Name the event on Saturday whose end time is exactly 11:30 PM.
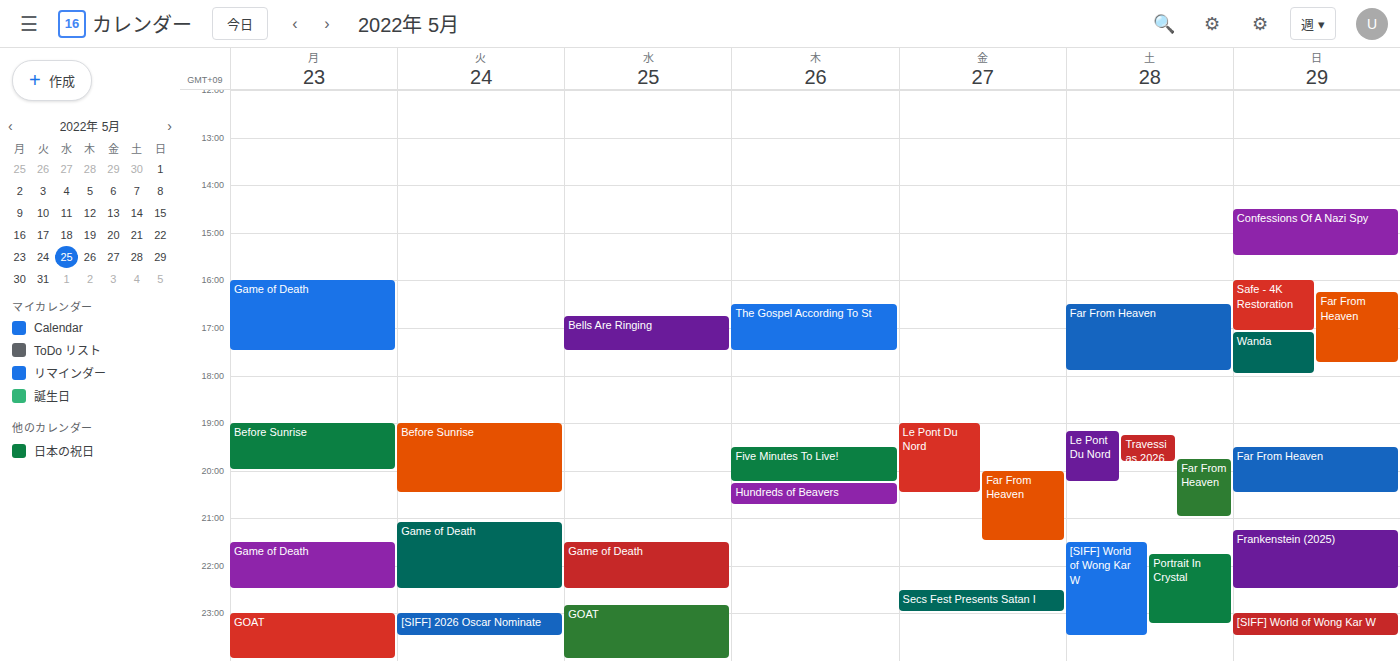
"[SIFF] World of Wong Kar W"